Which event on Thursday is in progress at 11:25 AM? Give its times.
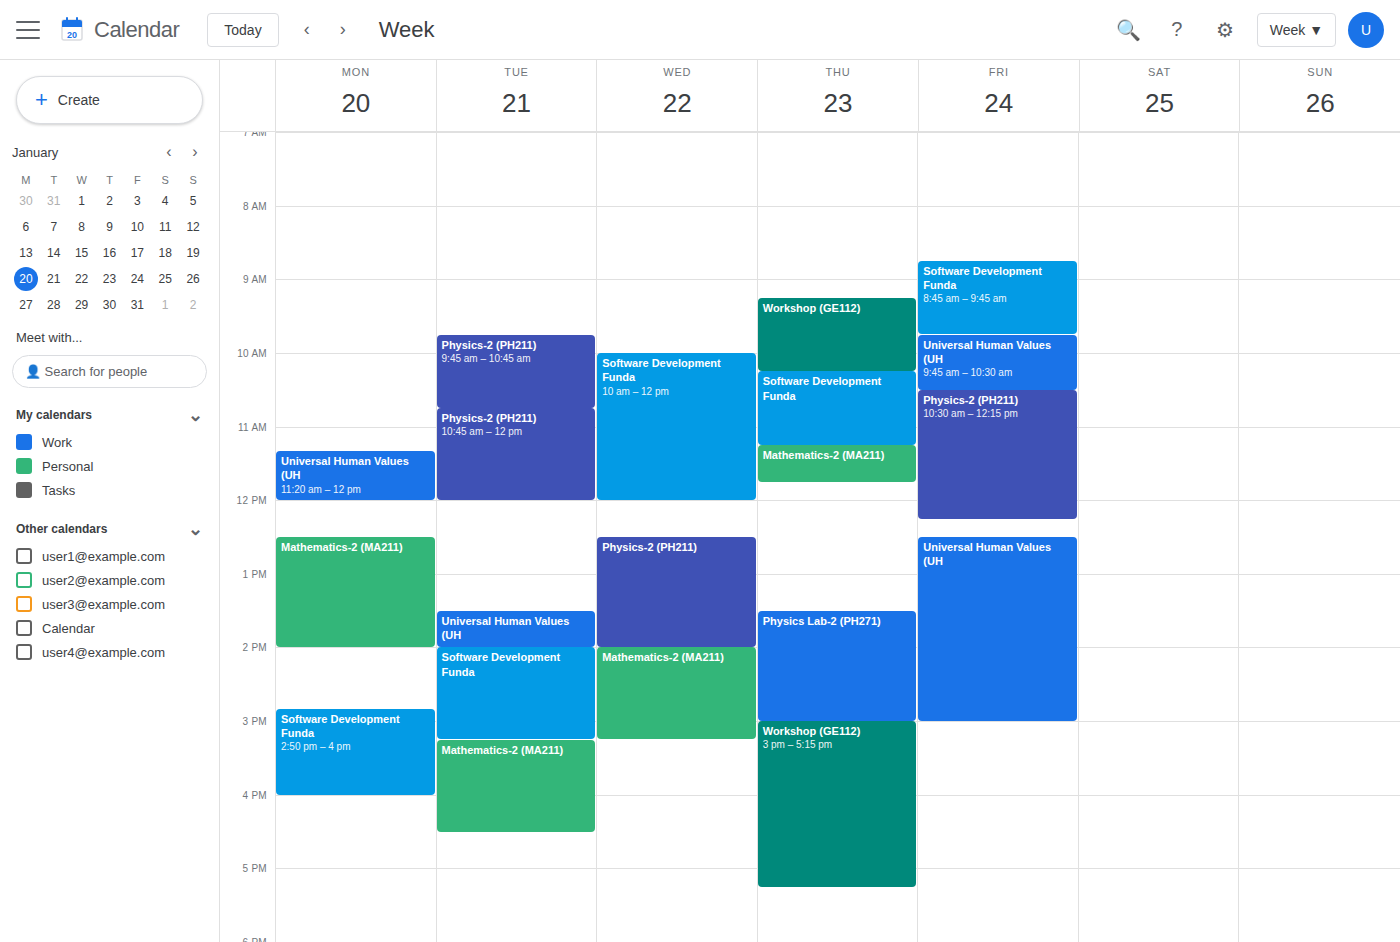
"Mathematics-2 (MA211)", 11:15 AM to 11:45 AM